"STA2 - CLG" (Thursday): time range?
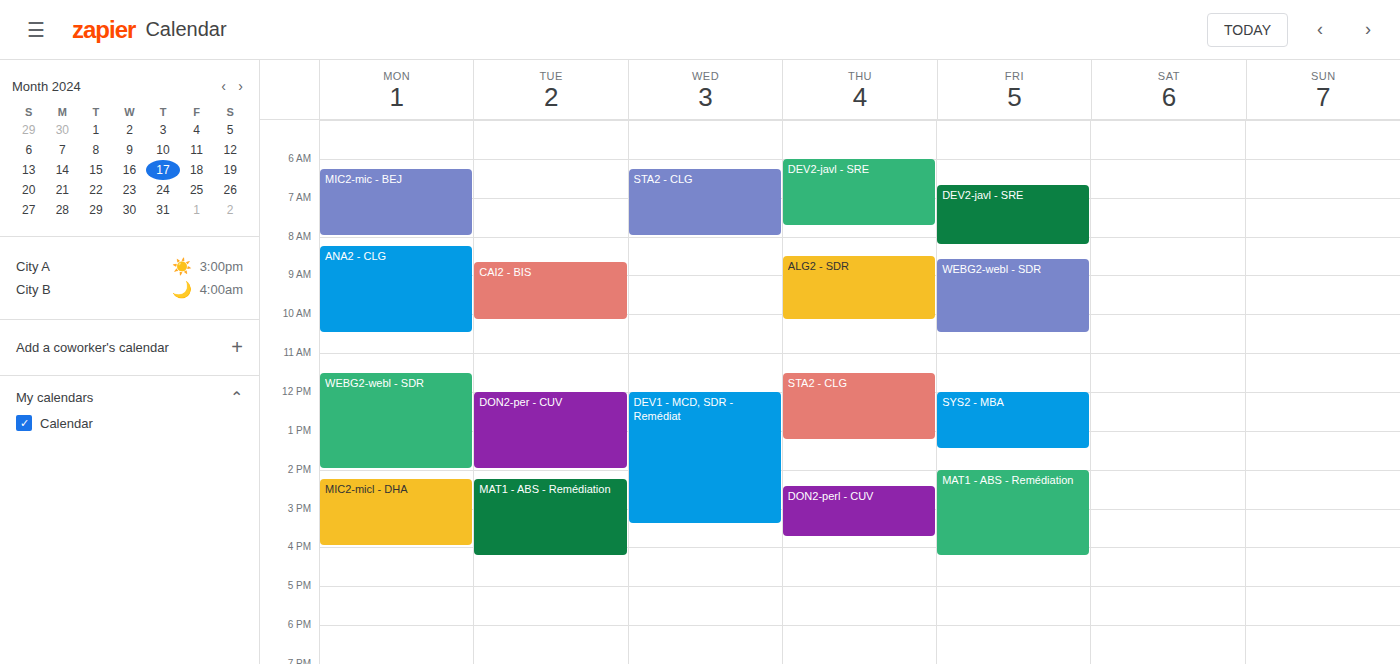
11:30 AM to 1:15 PM